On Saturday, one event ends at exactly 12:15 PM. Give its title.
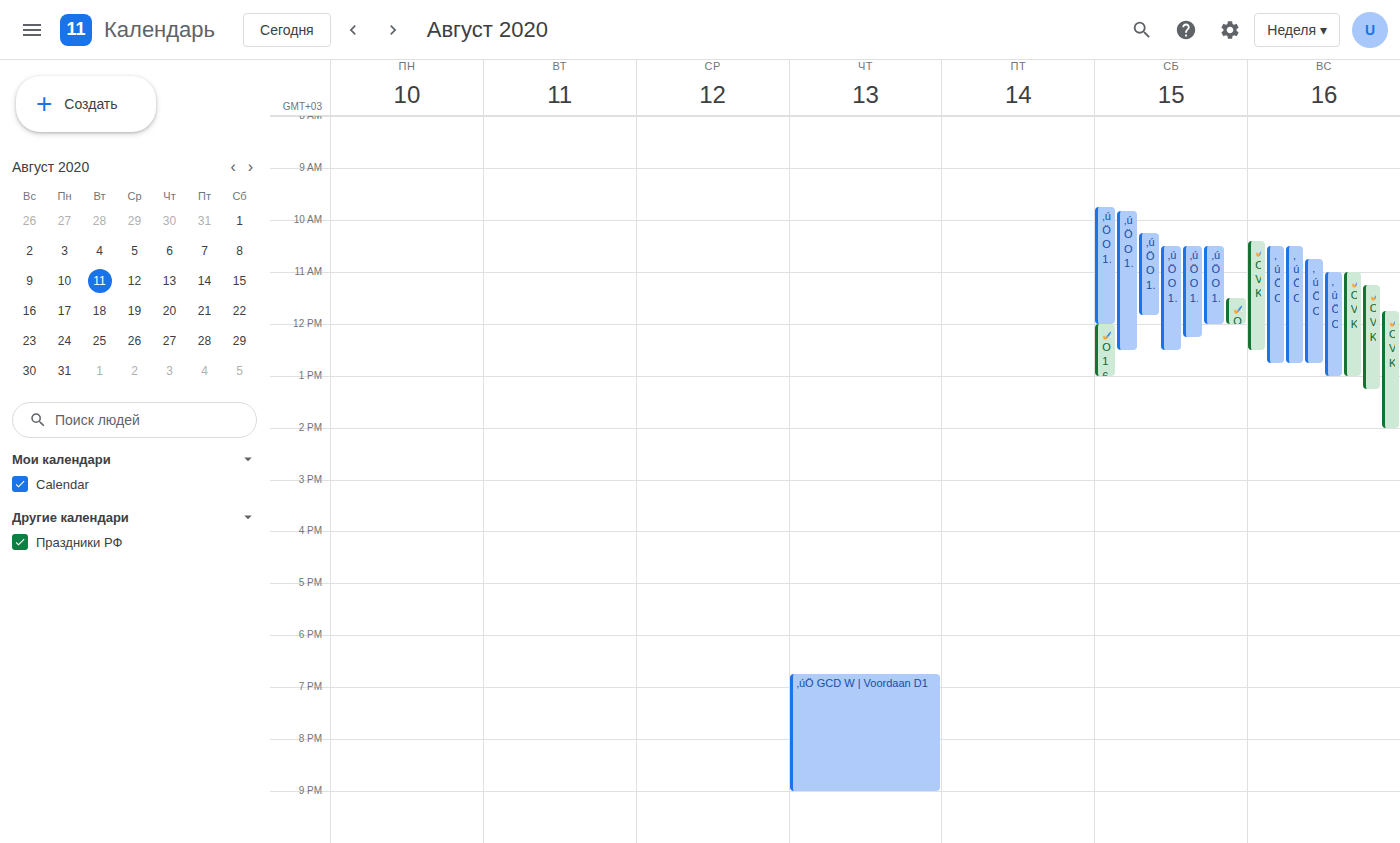
"‚úÖ O18 W | Schaerweijde M"